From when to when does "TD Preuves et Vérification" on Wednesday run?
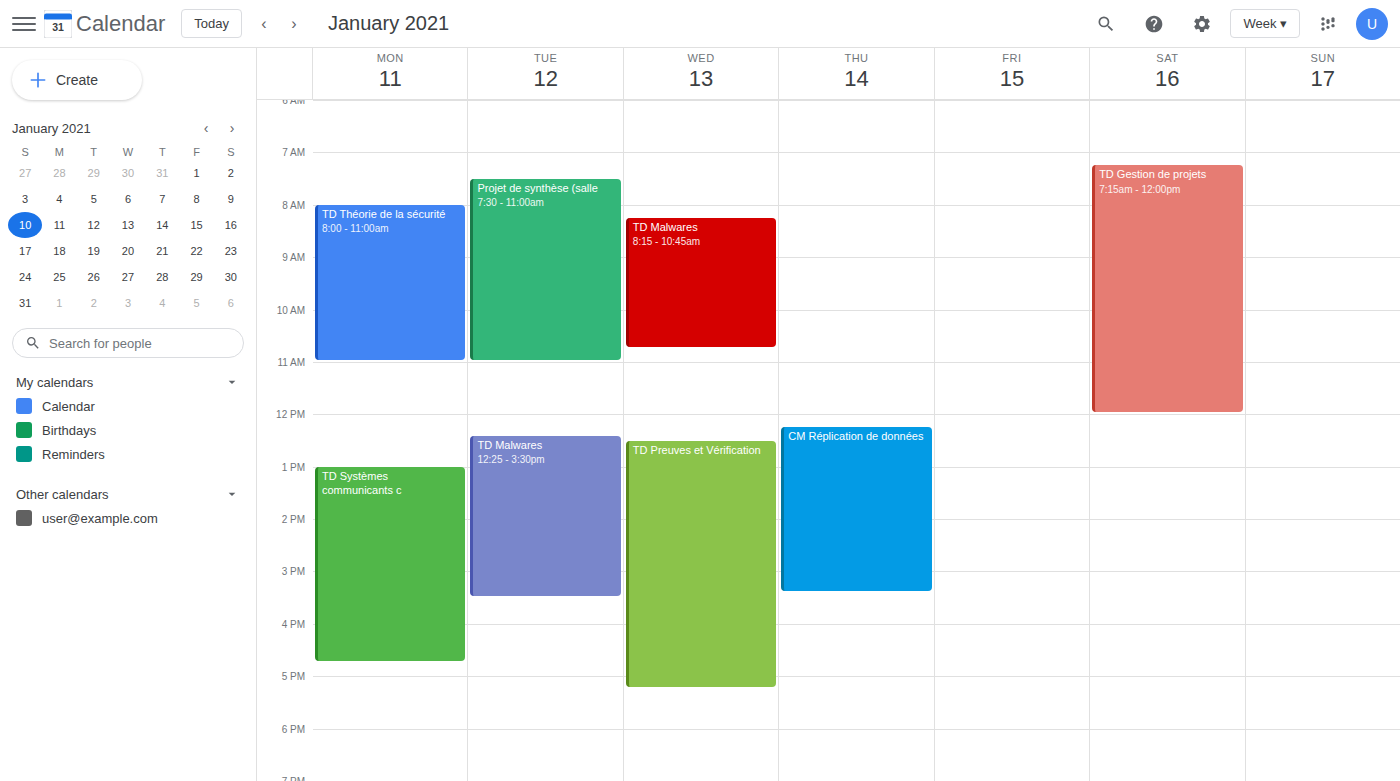
12:30 PM to 5:15 PM